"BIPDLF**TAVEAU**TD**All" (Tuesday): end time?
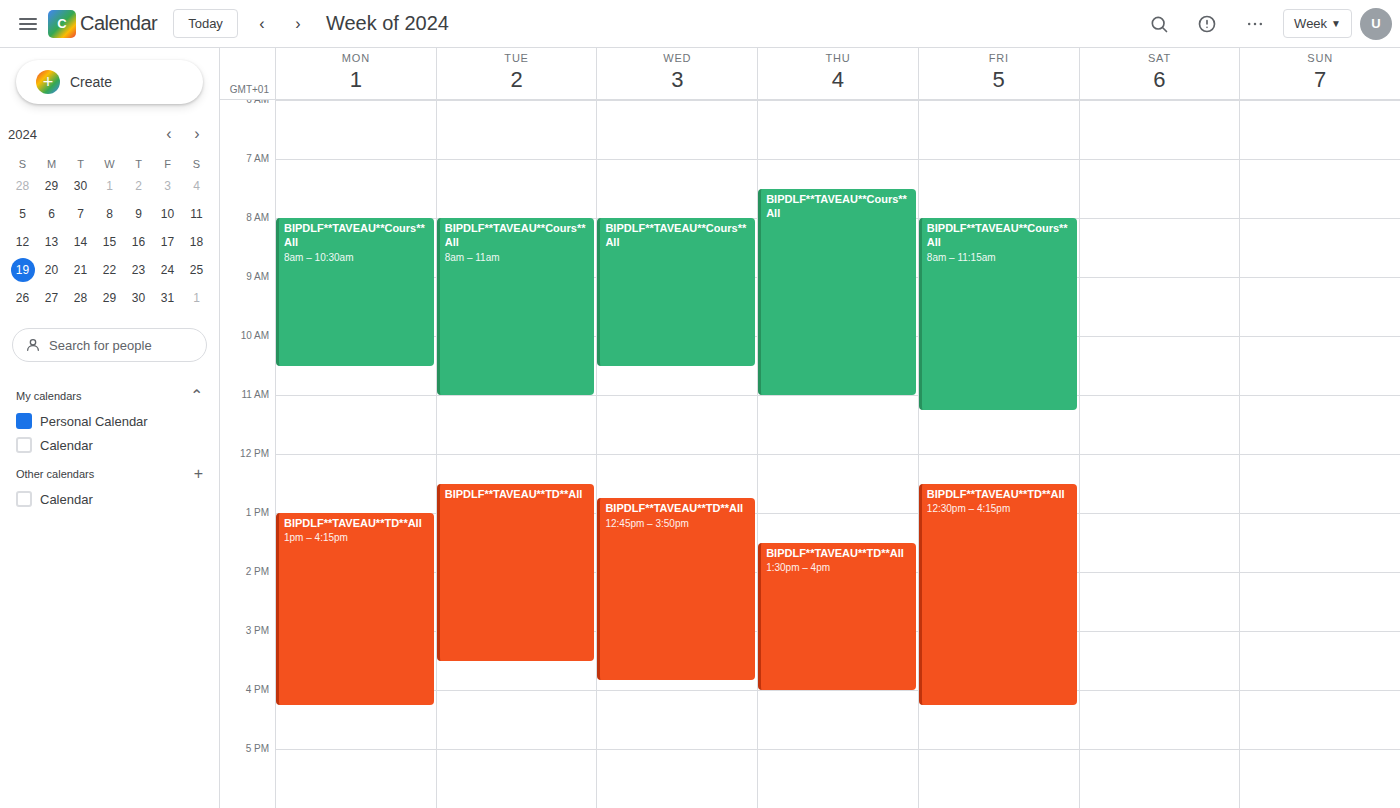
3:30 PM